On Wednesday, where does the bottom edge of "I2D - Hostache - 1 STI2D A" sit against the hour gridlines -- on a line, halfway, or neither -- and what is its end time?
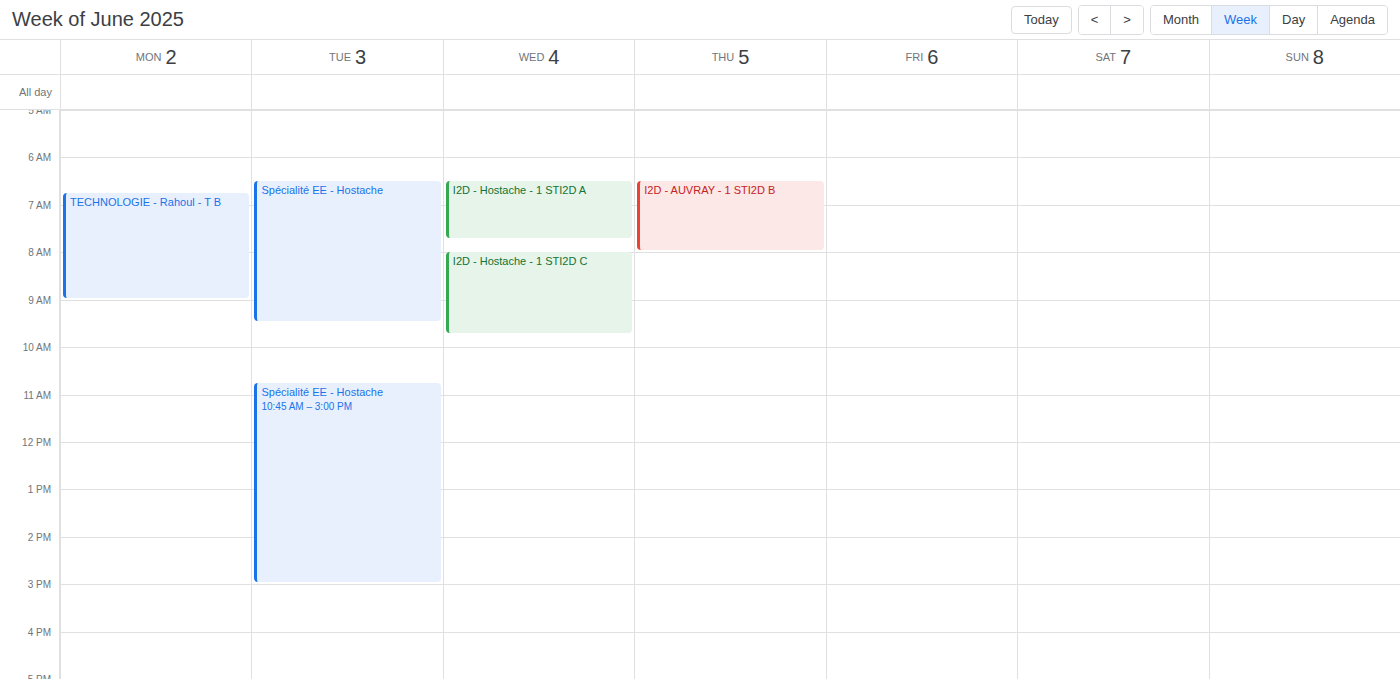
7:45 AM -- neither: three quarters of the way from the 7 AM line to the 8 AM line.